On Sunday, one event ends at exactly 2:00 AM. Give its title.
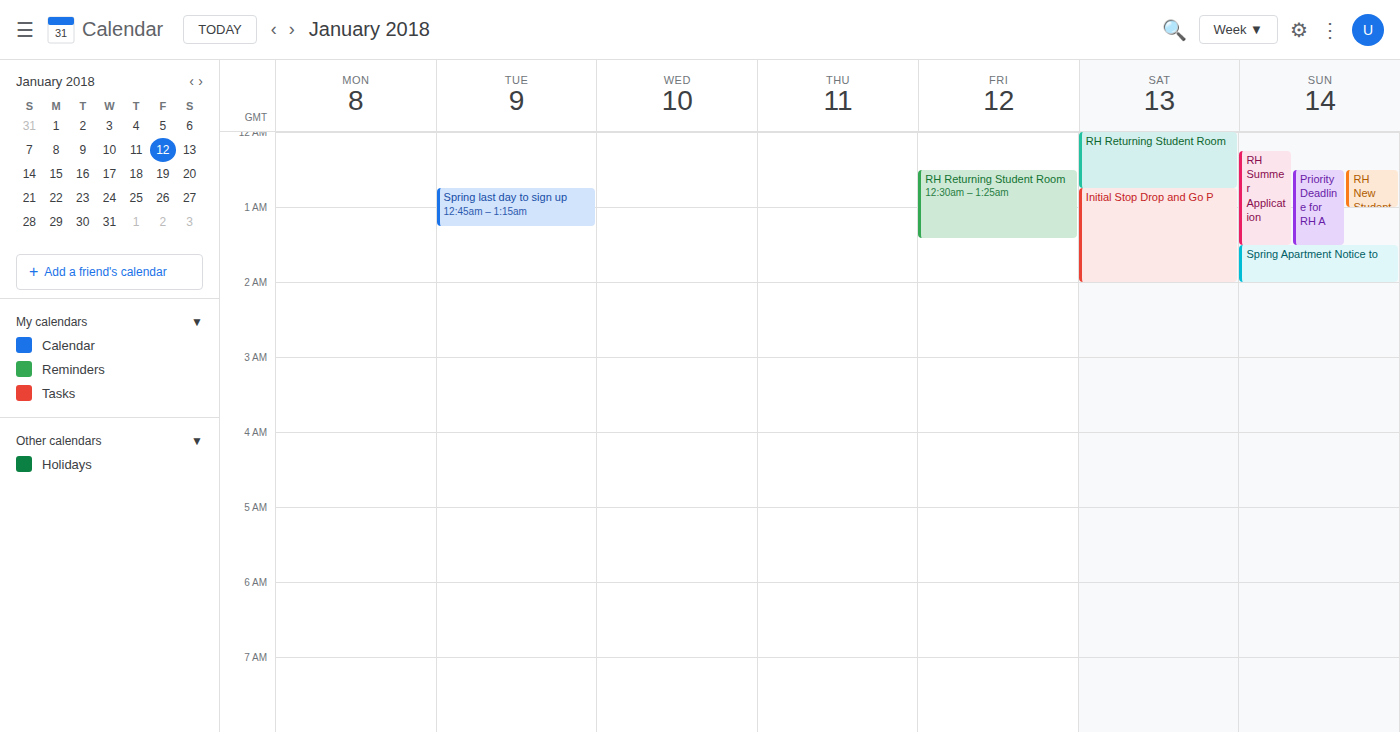
"Spring Apartment Notice to"